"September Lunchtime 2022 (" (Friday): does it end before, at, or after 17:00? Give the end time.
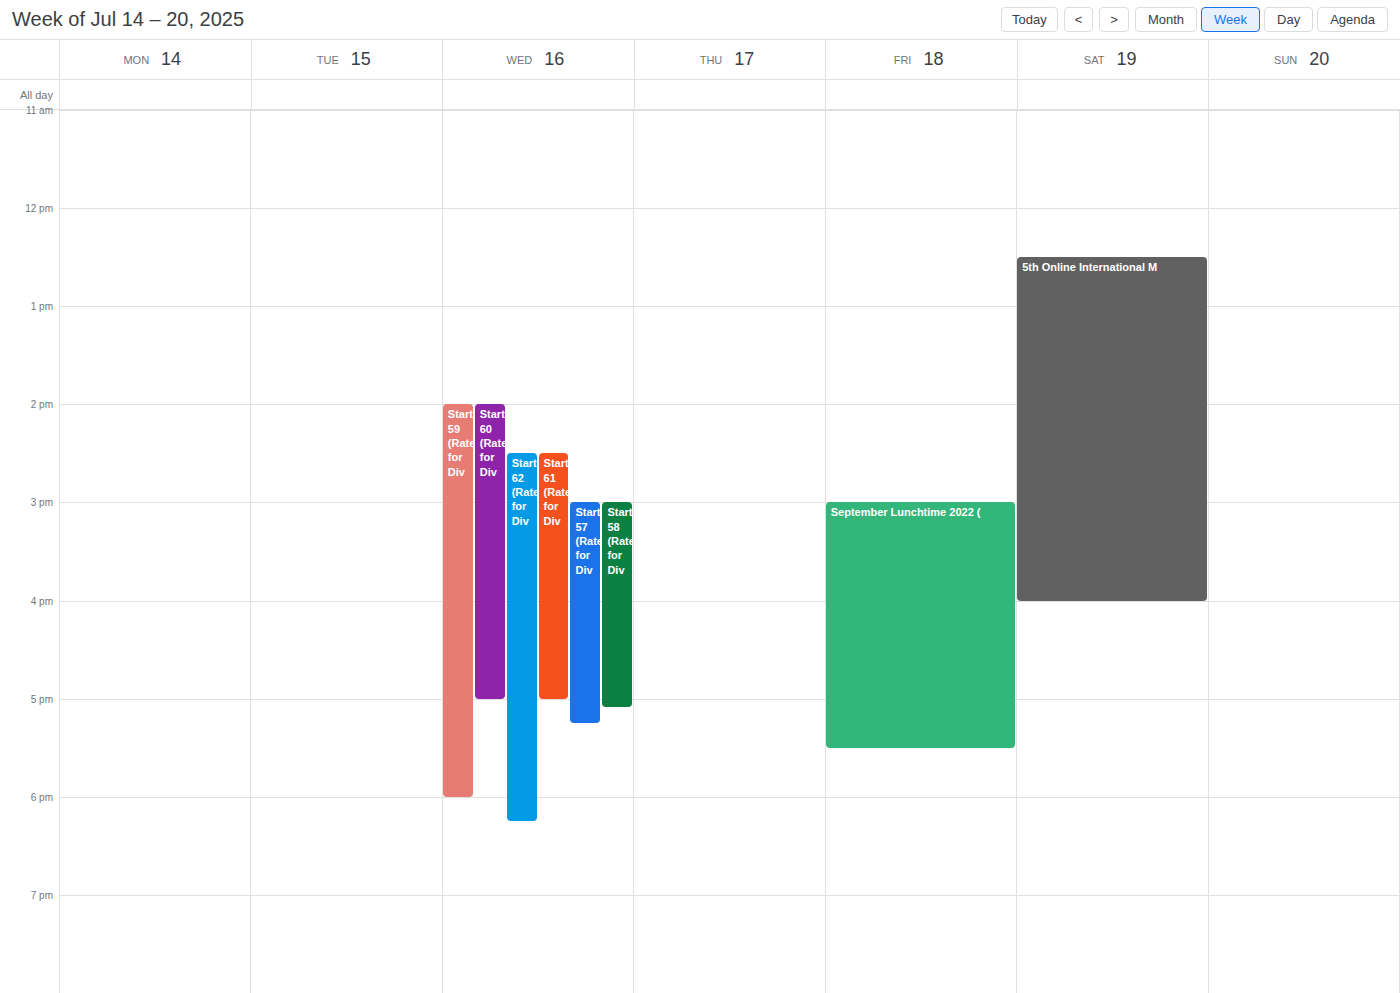
17:30 -- after 17:00, 30 minutes below the 17:00 line.